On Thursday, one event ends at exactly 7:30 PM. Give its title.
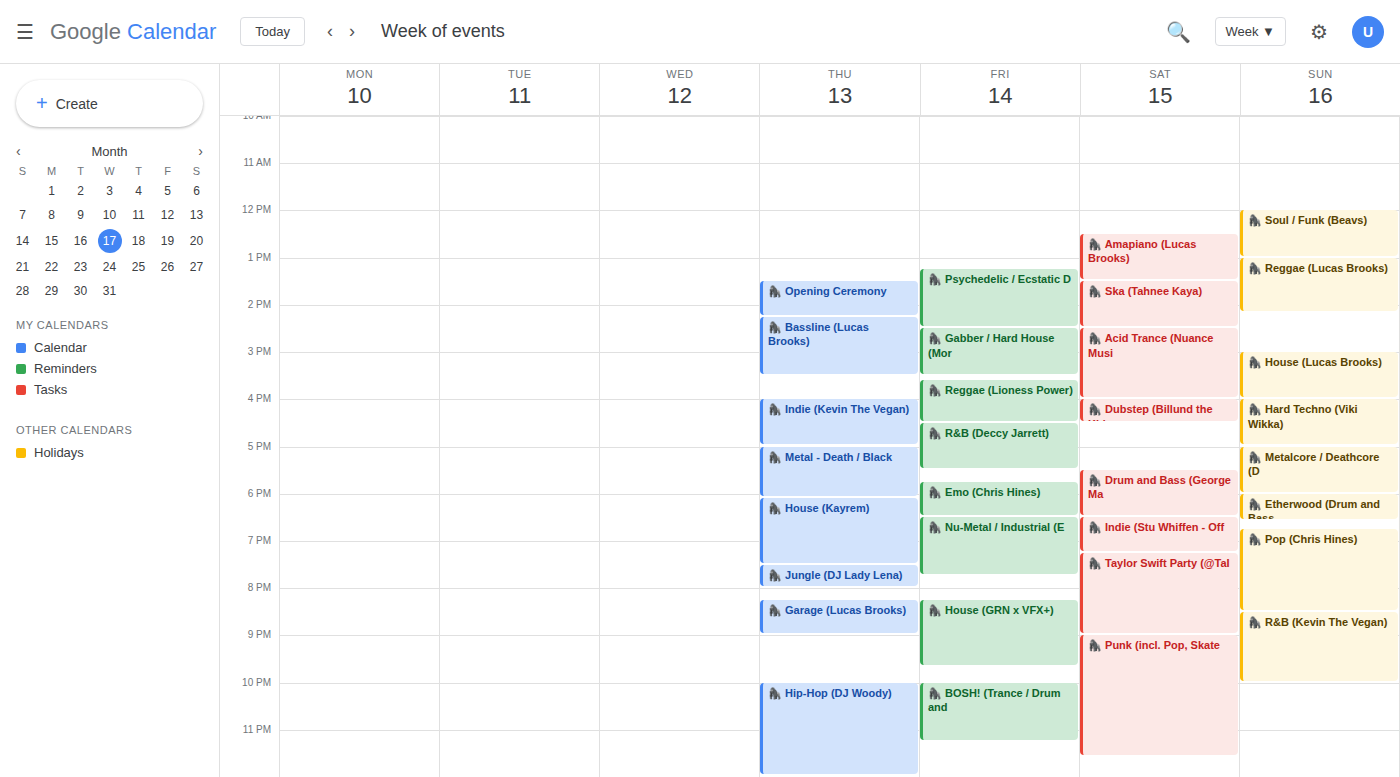
"🦍 House (Kayrem)"